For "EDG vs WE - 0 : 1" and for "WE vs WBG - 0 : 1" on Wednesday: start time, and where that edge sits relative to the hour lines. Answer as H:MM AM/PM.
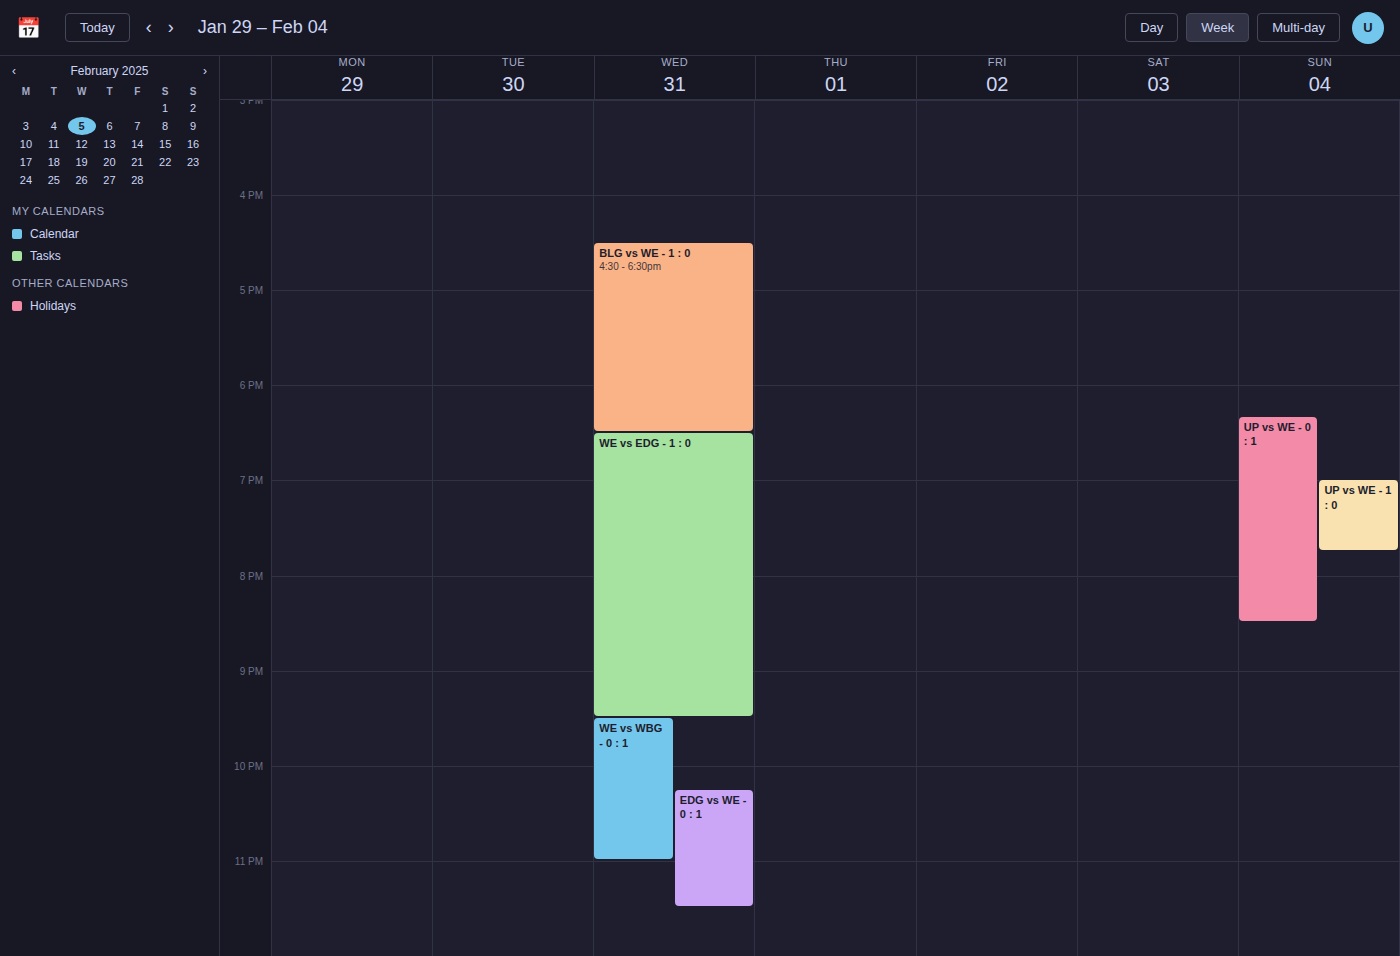
"EDG vs WE - 0 : 1": 10:15 PM, neither: a quarter of the way from the 10 PM line to the 11 PM line. "WE vs WBG - 0 : 1": 9:30 PM, halfway between the 9 PM and 10 PM lines.